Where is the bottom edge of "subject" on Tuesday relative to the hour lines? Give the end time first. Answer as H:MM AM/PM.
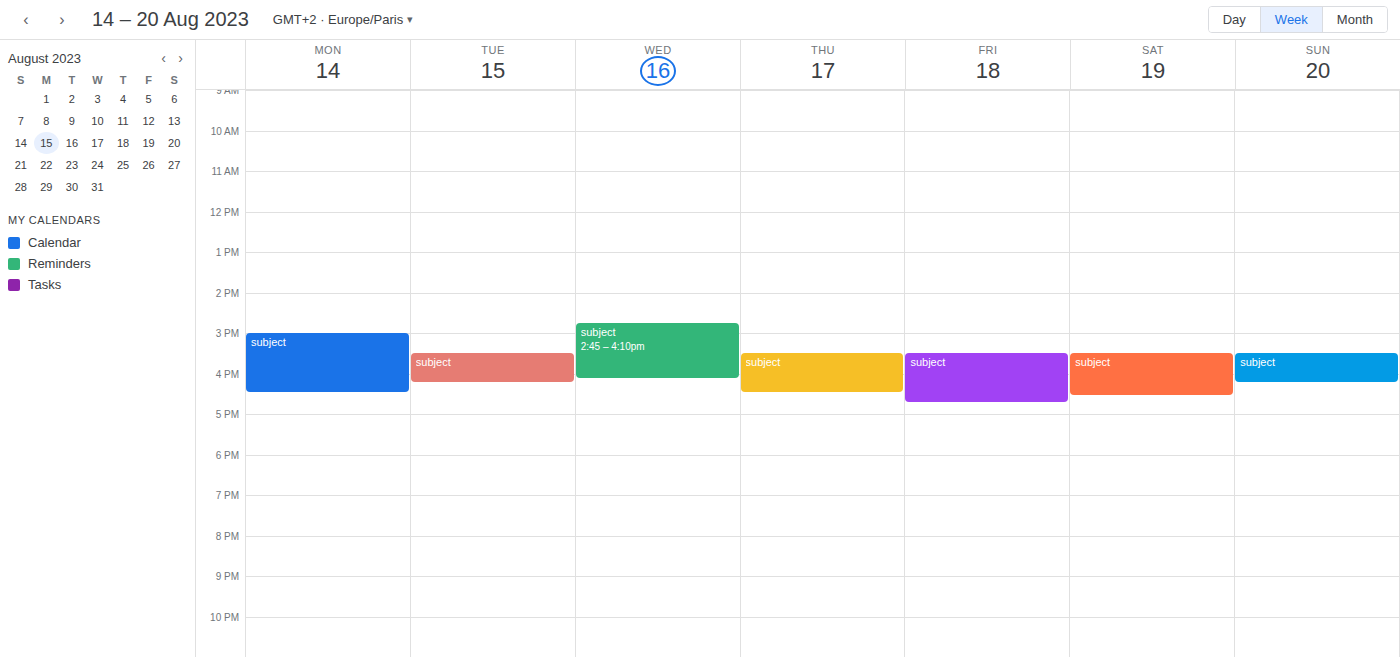
4:15 PM -- neither: a quarter of the way from the 4 PM line to the 5 PM line.